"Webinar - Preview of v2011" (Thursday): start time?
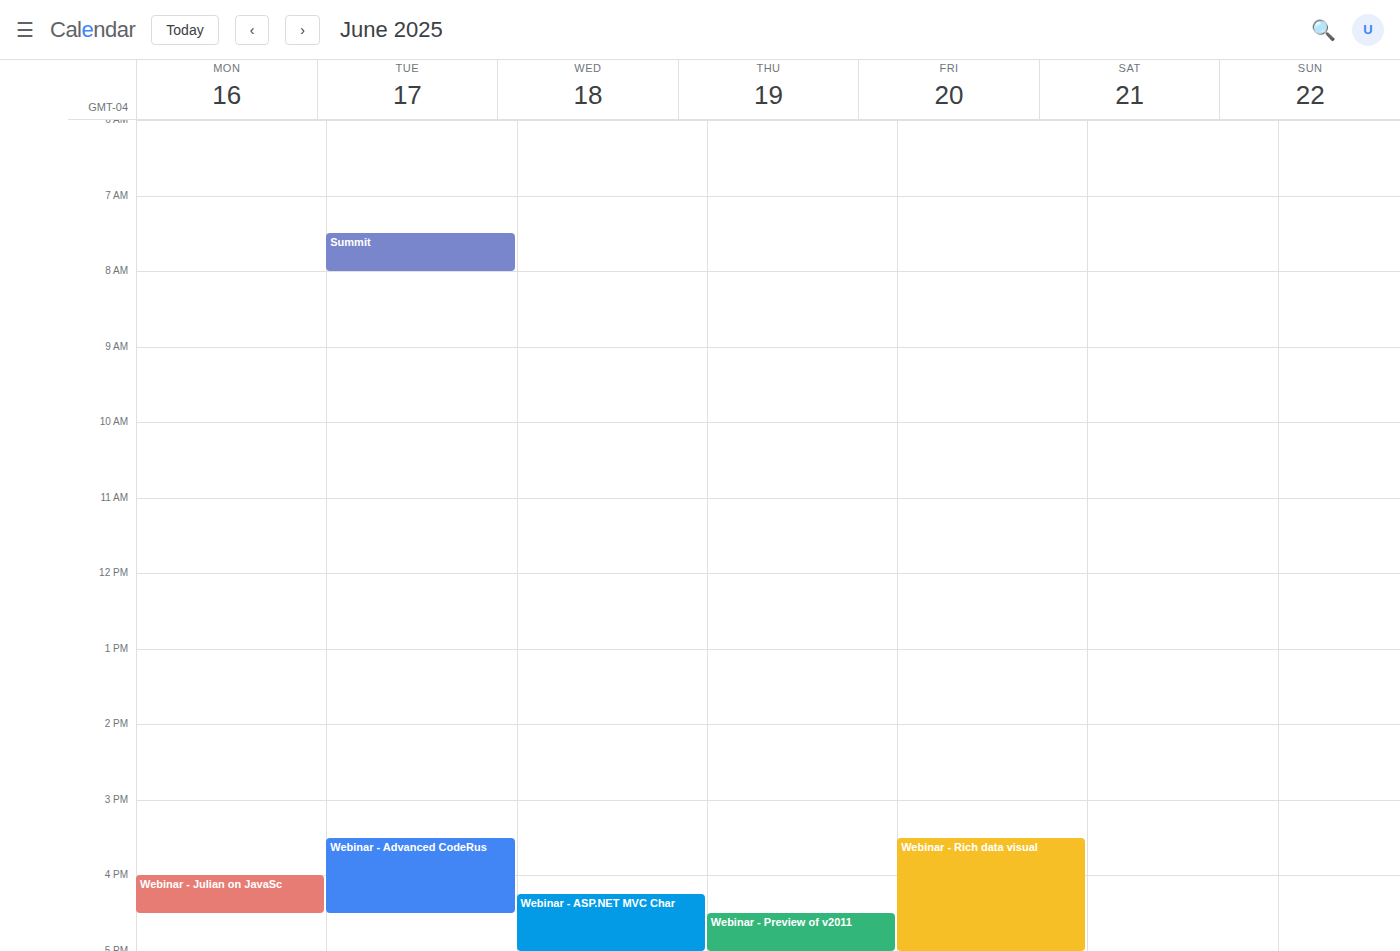
4:30 PM